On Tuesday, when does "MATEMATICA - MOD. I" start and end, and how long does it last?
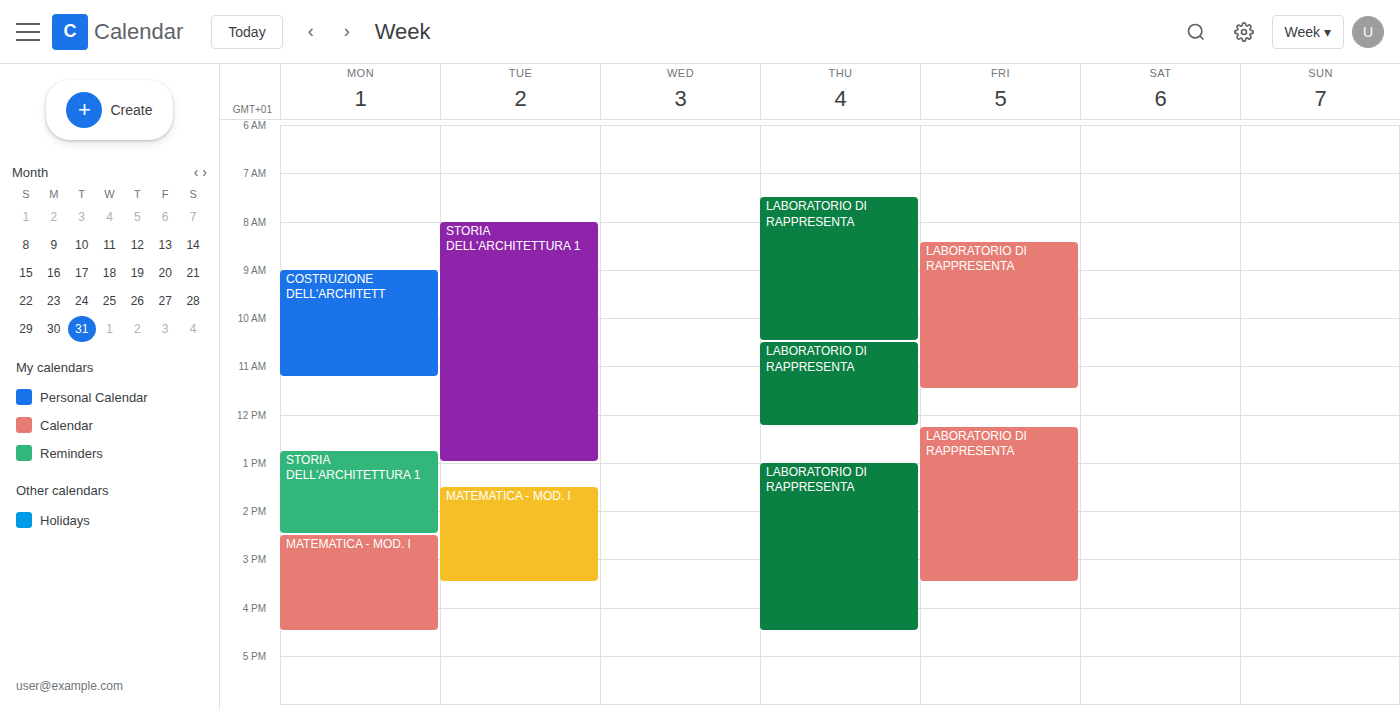
1:30 PM to 3:30 PM, 2 hours